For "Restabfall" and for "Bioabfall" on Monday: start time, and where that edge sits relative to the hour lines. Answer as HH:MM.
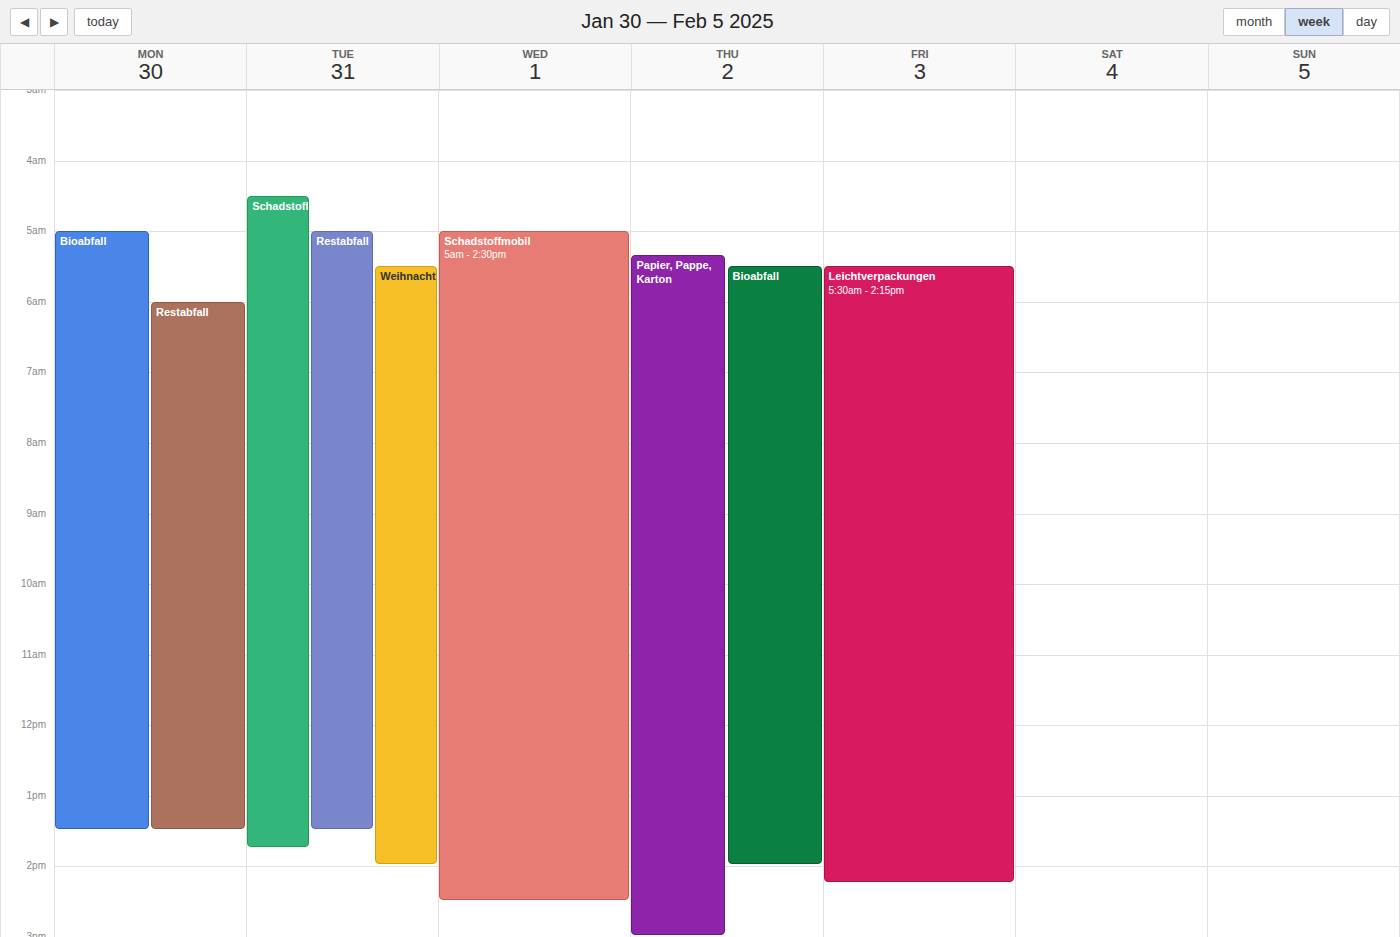
"Restabfall": 06:00, exactly on the 06:00 line. "Bioabfall": 05:00, exactly on the 05:00 line.